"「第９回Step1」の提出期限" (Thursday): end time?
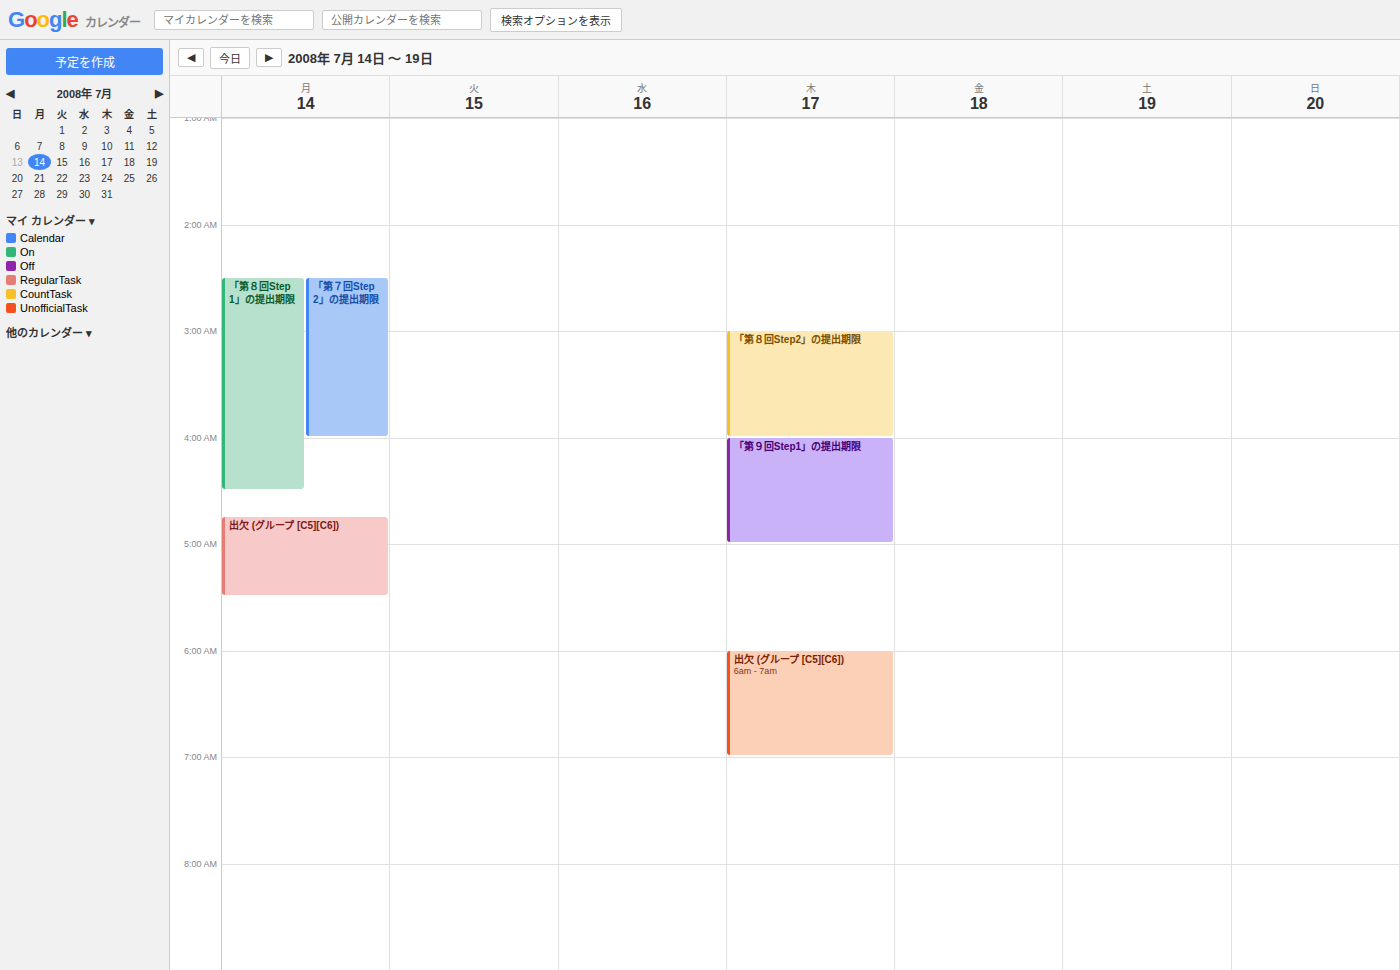
5:00 AM